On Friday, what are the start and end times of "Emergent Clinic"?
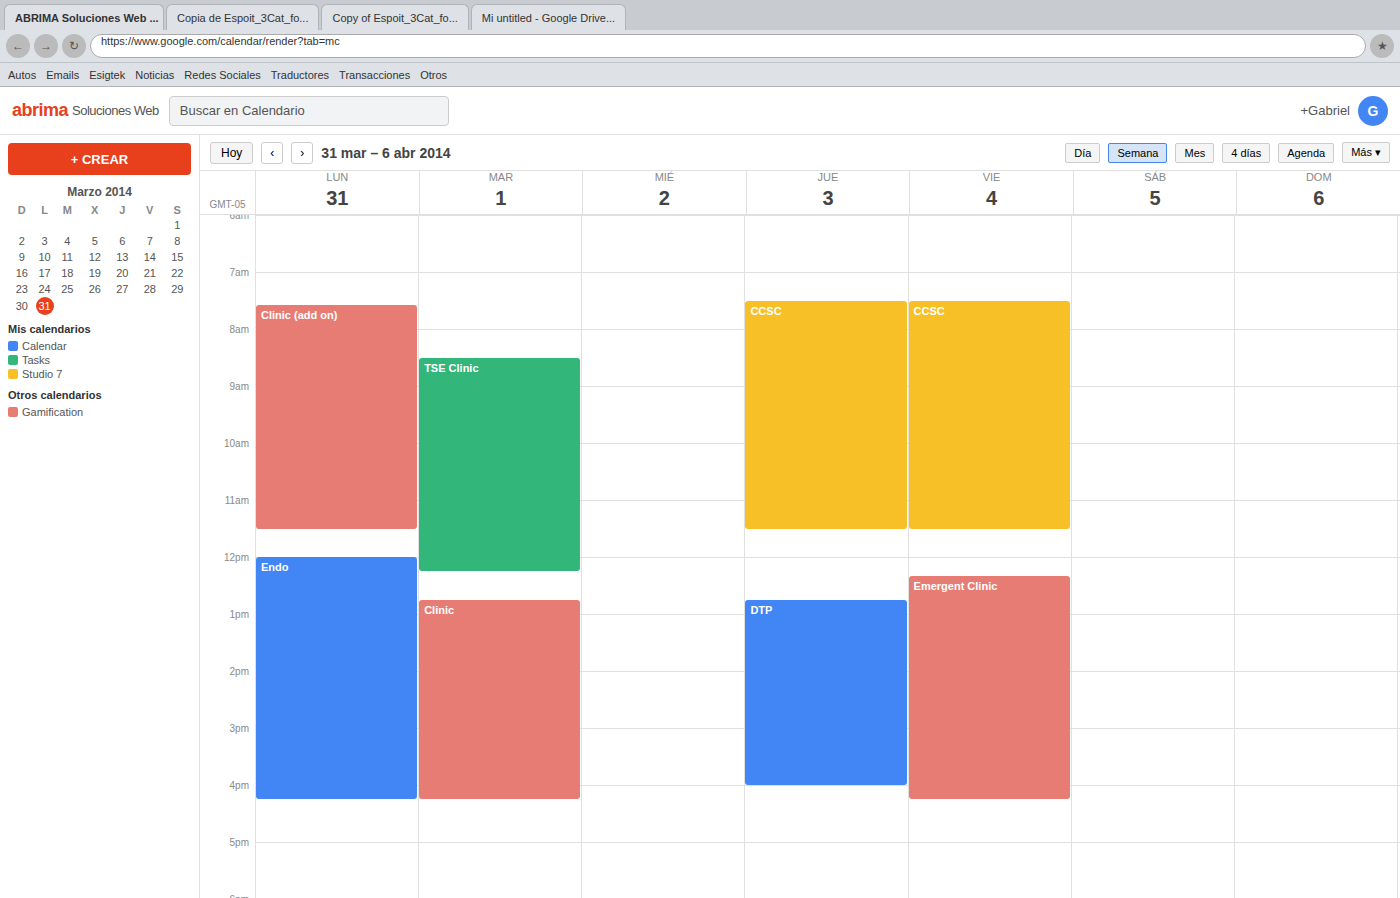
12:20 PM to 4:15 PM